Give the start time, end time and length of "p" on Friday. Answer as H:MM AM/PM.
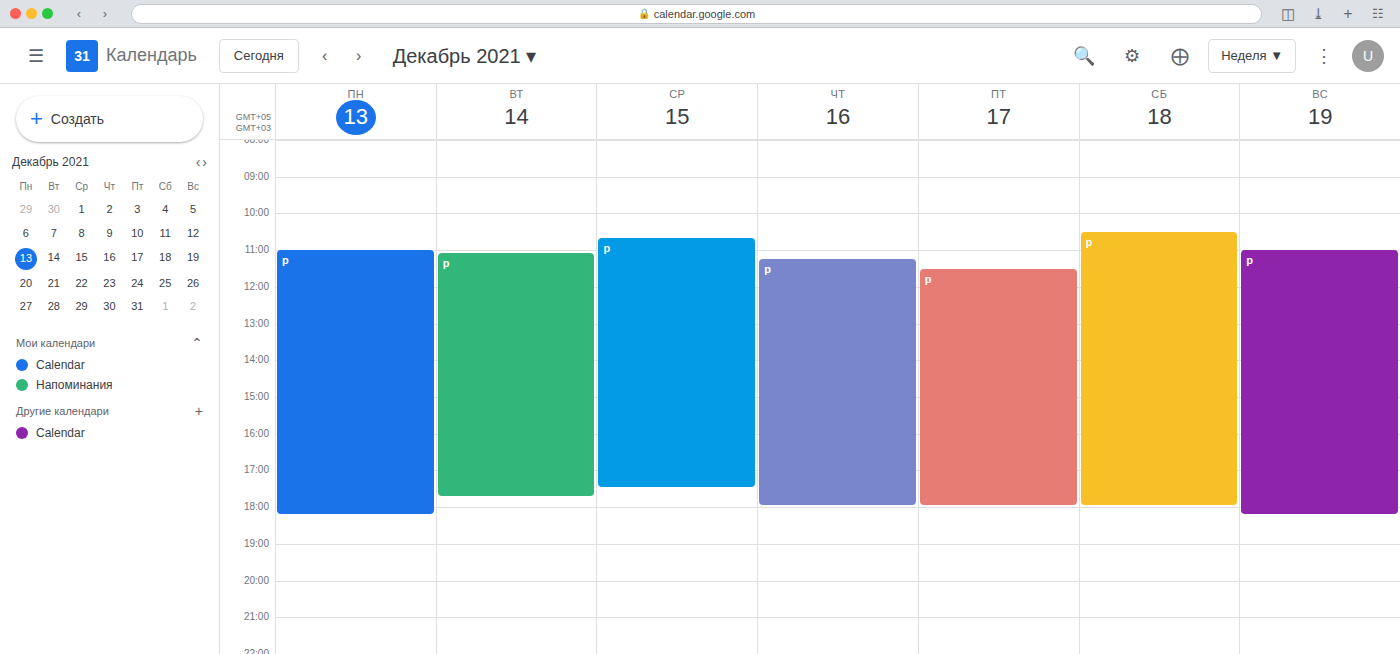
11:30 AM to 6:00 PM, 6 hours 30 minutes